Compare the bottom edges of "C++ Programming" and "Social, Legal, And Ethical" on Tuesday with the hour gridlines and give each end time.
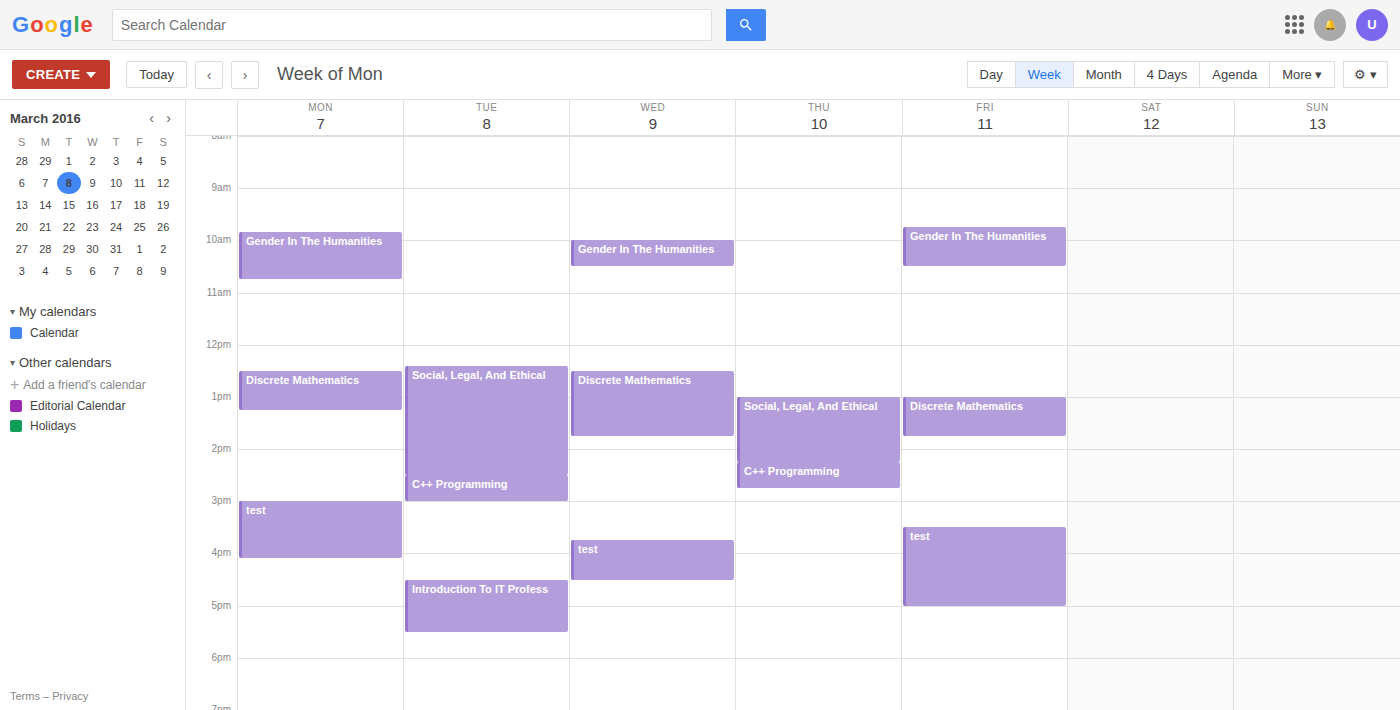
"C++ Programming": 3:00 PM, exactly on the 3 PM line. "Social, Legal, And Ethical": 2:30 PM, halfway between the 2 PM and 3 PM lines.